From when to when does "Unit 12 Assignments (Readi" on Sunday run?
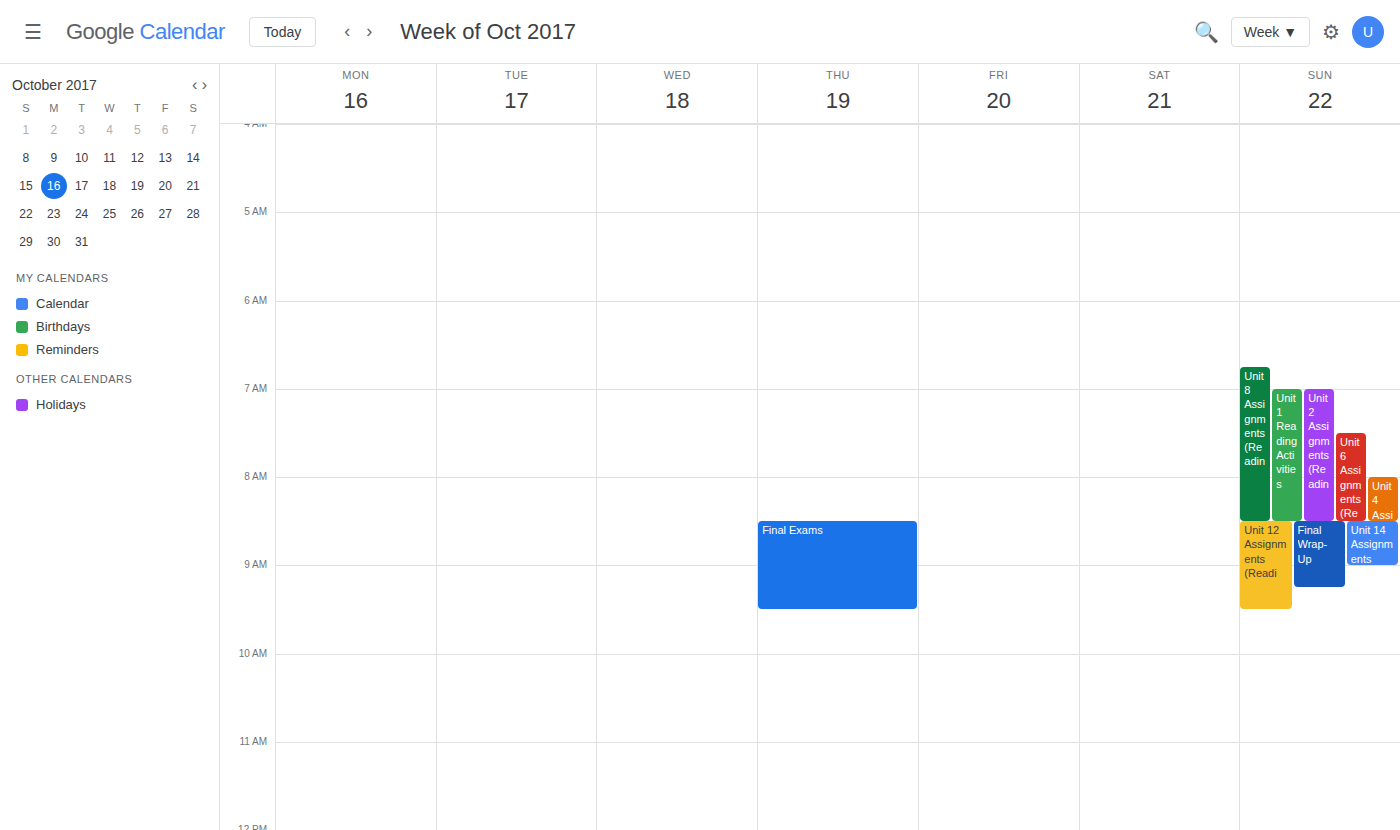
8:30 AM to 9:30 AM